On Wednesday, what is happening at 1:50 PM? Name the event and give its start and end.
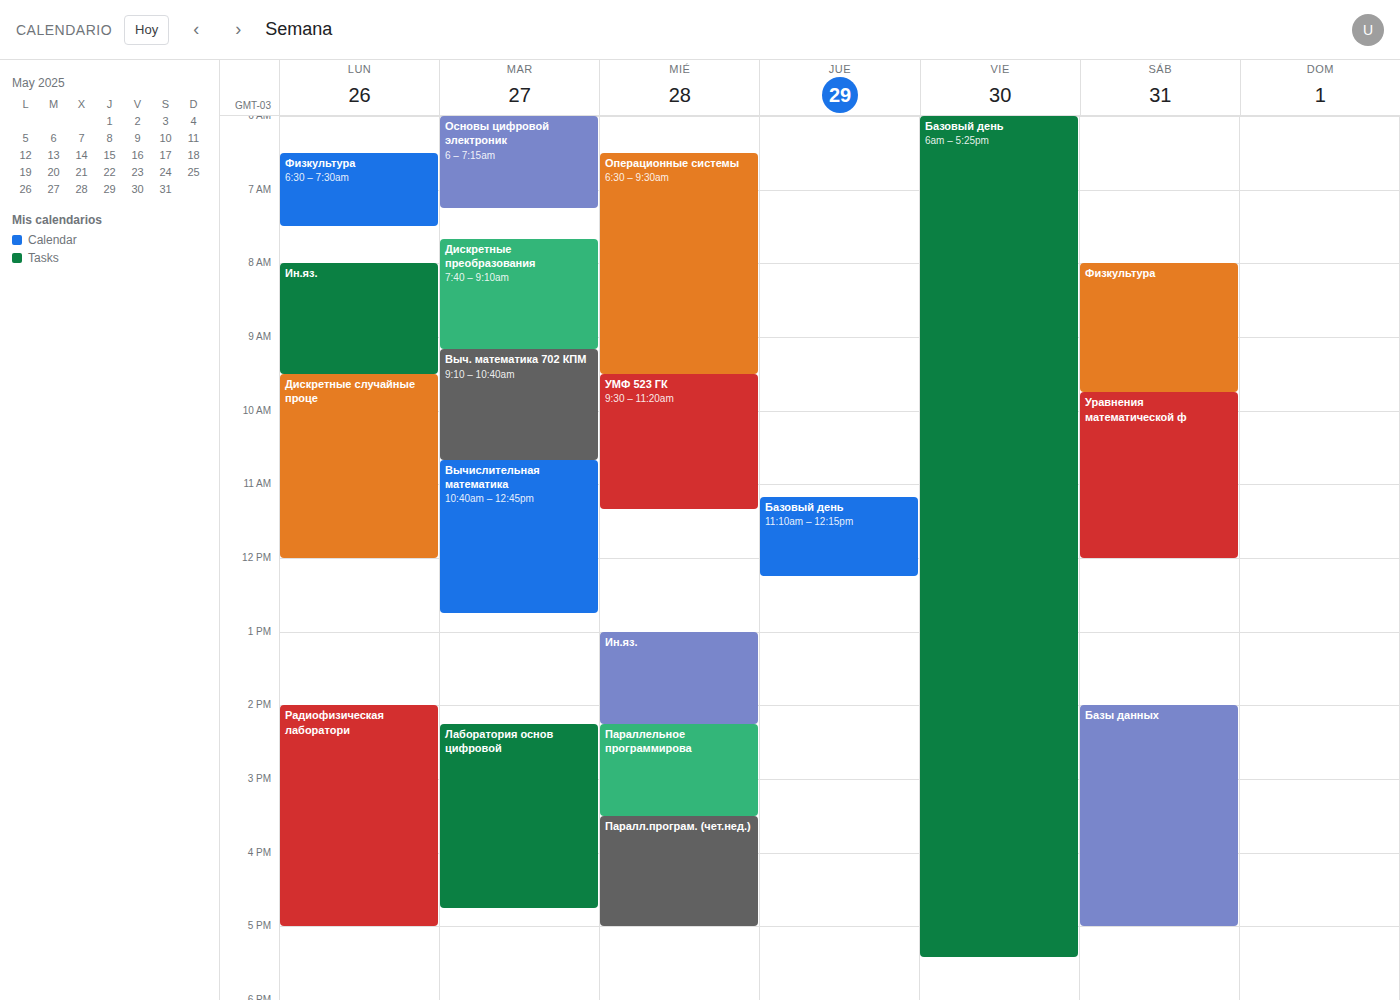
"Ин.яз.", 1:00 PM to 2:15 PM